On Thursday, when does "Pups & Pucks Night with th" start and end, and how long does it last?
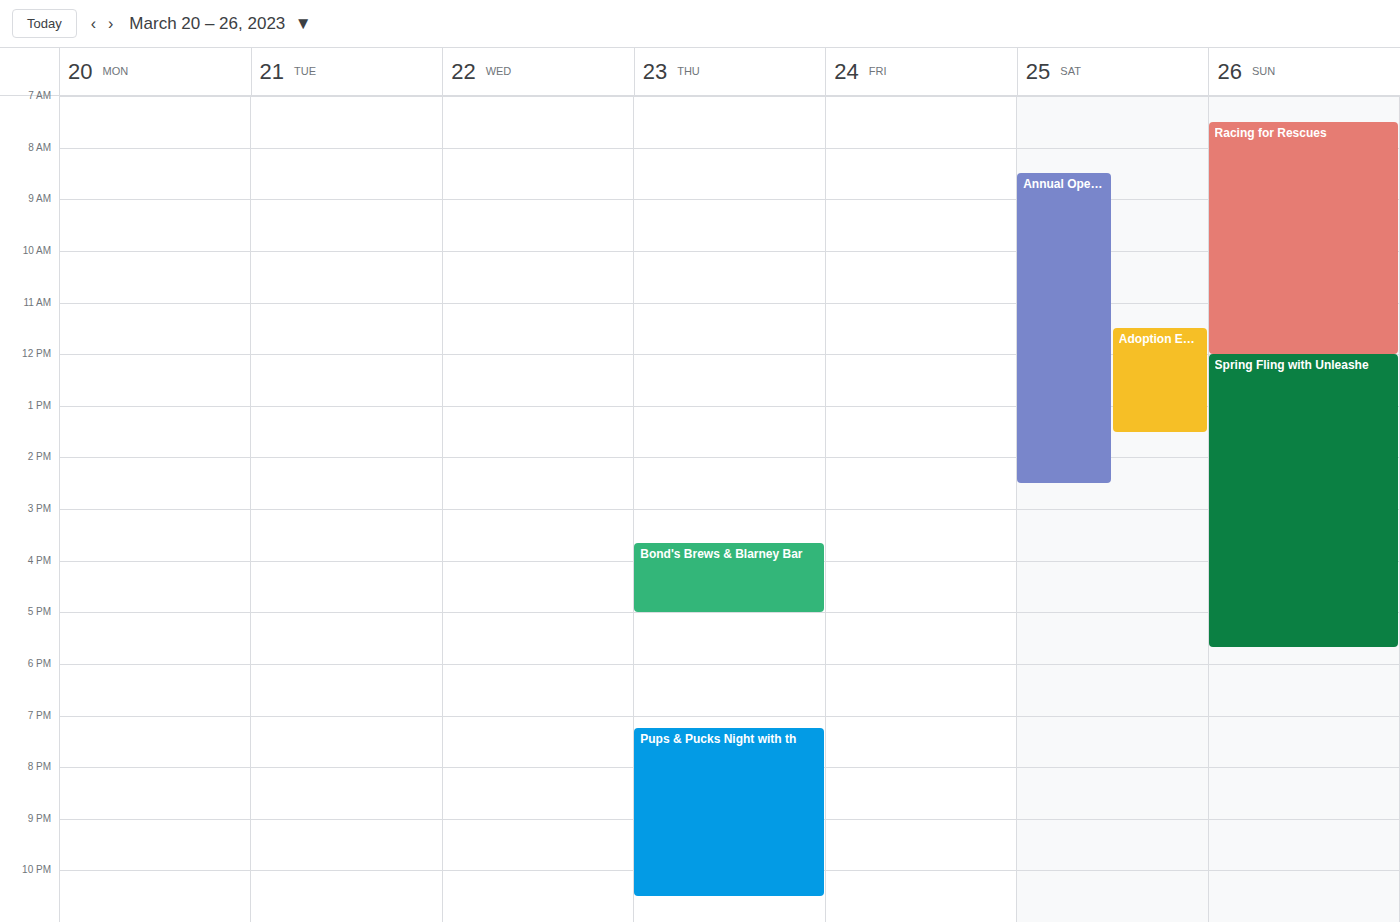
7:15 PM to 10:30 PM, 3 hours 15 minutes